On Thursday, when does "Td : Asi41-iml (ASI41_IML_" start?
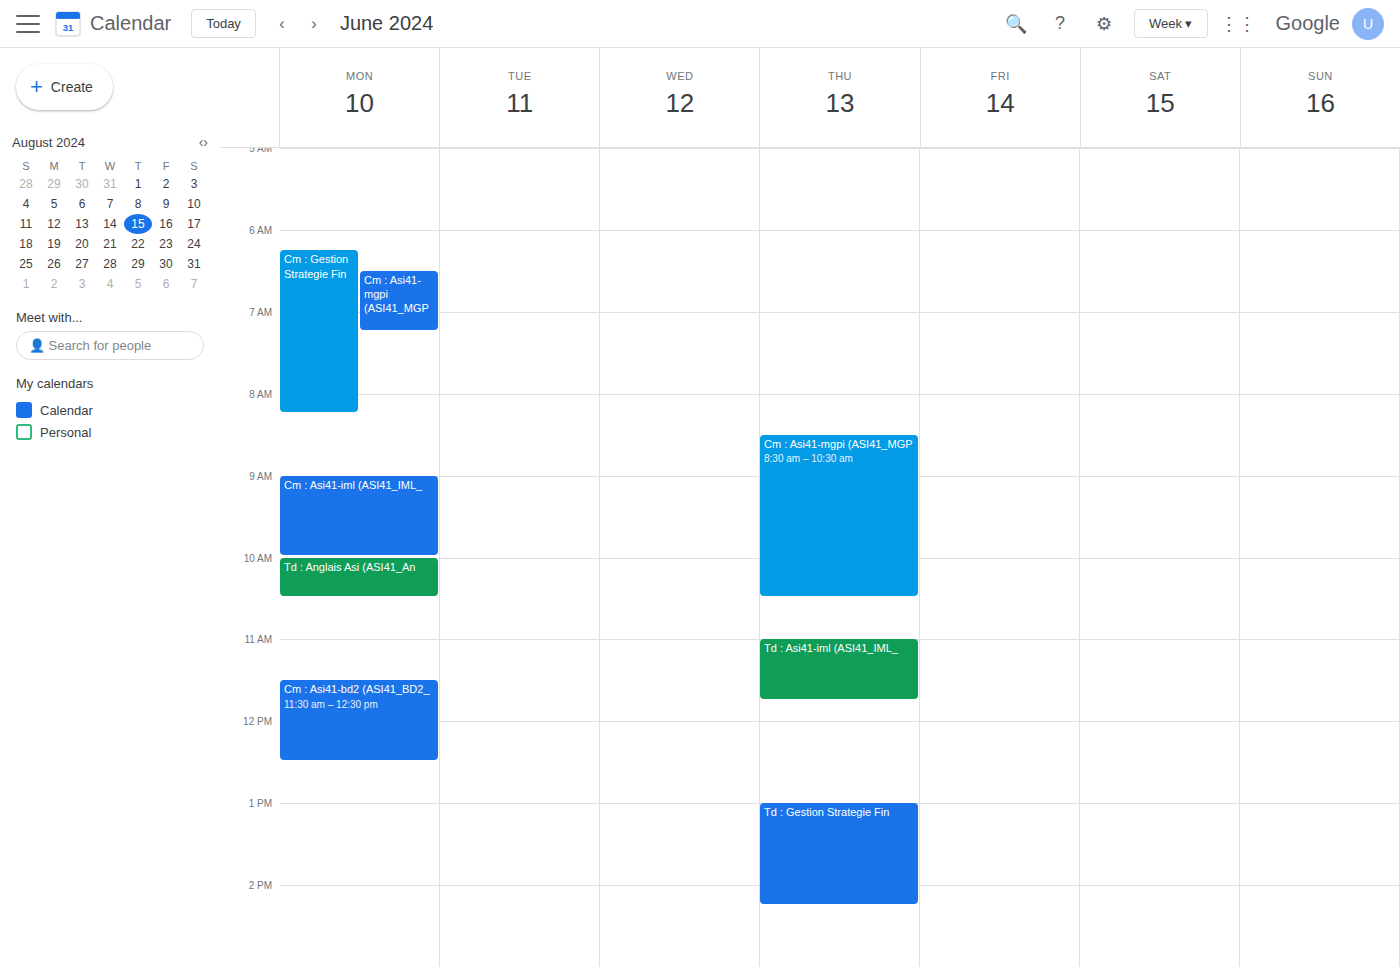
11:00 AM